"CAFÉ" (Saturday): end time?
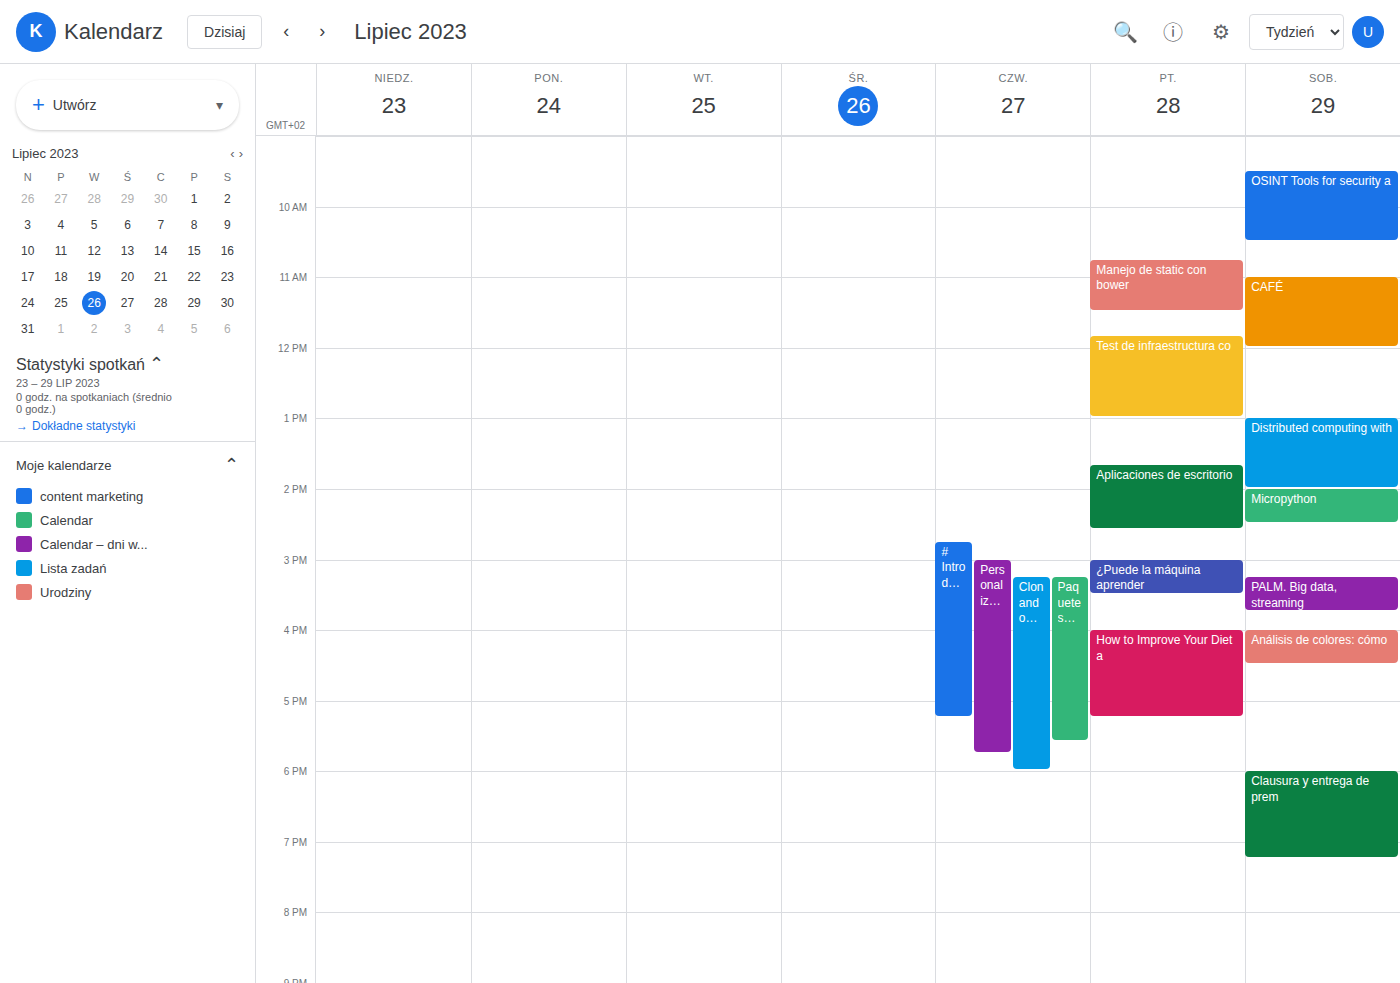
12:00